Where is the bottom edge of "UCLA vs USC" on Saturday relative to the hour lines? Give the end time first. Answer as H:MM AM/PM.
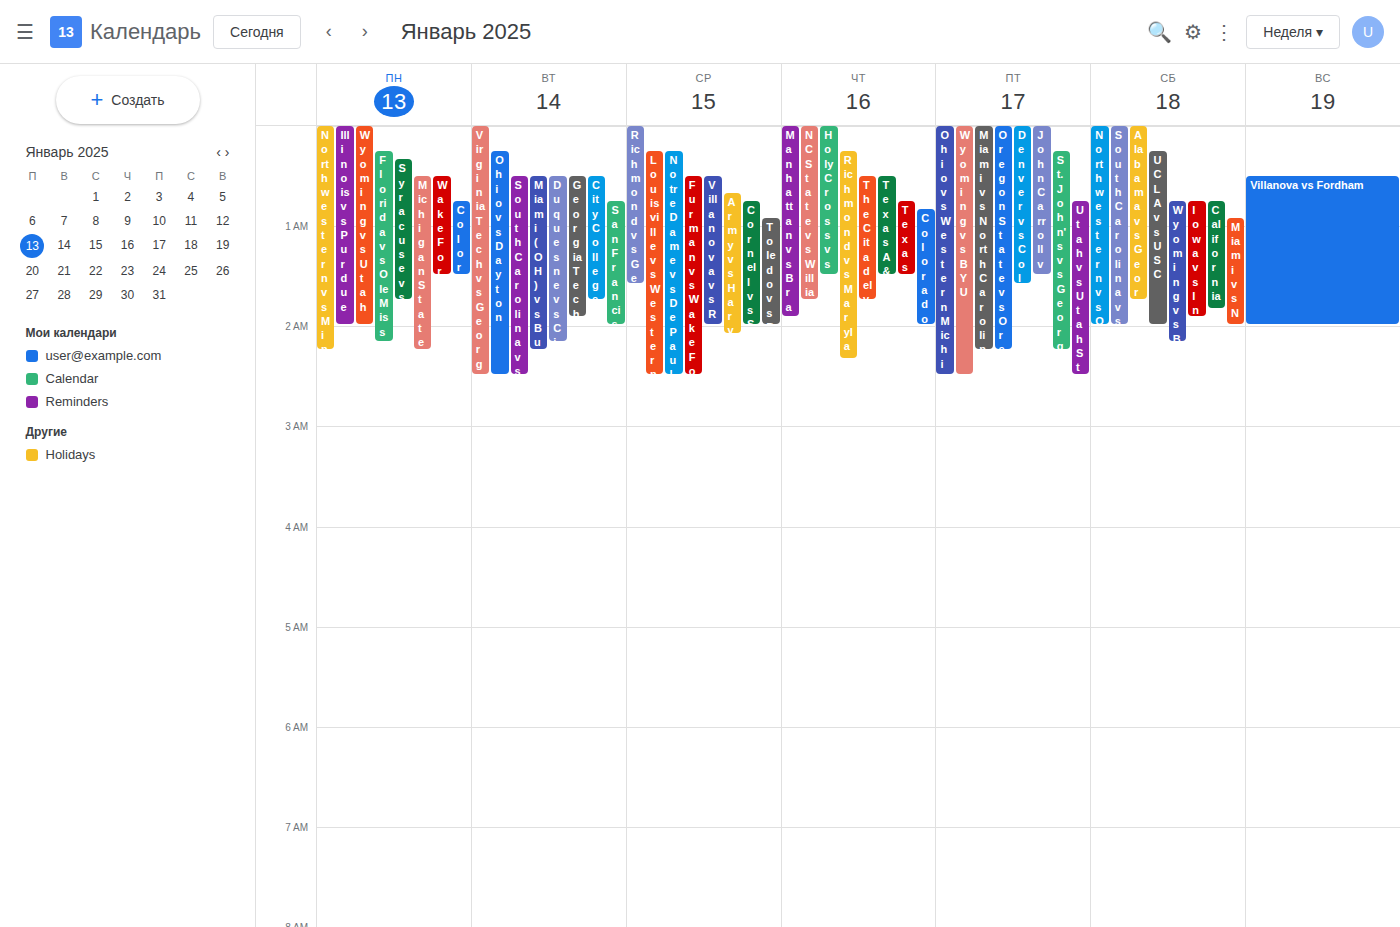
2:00 AM -- exactly on the 2 AM line.